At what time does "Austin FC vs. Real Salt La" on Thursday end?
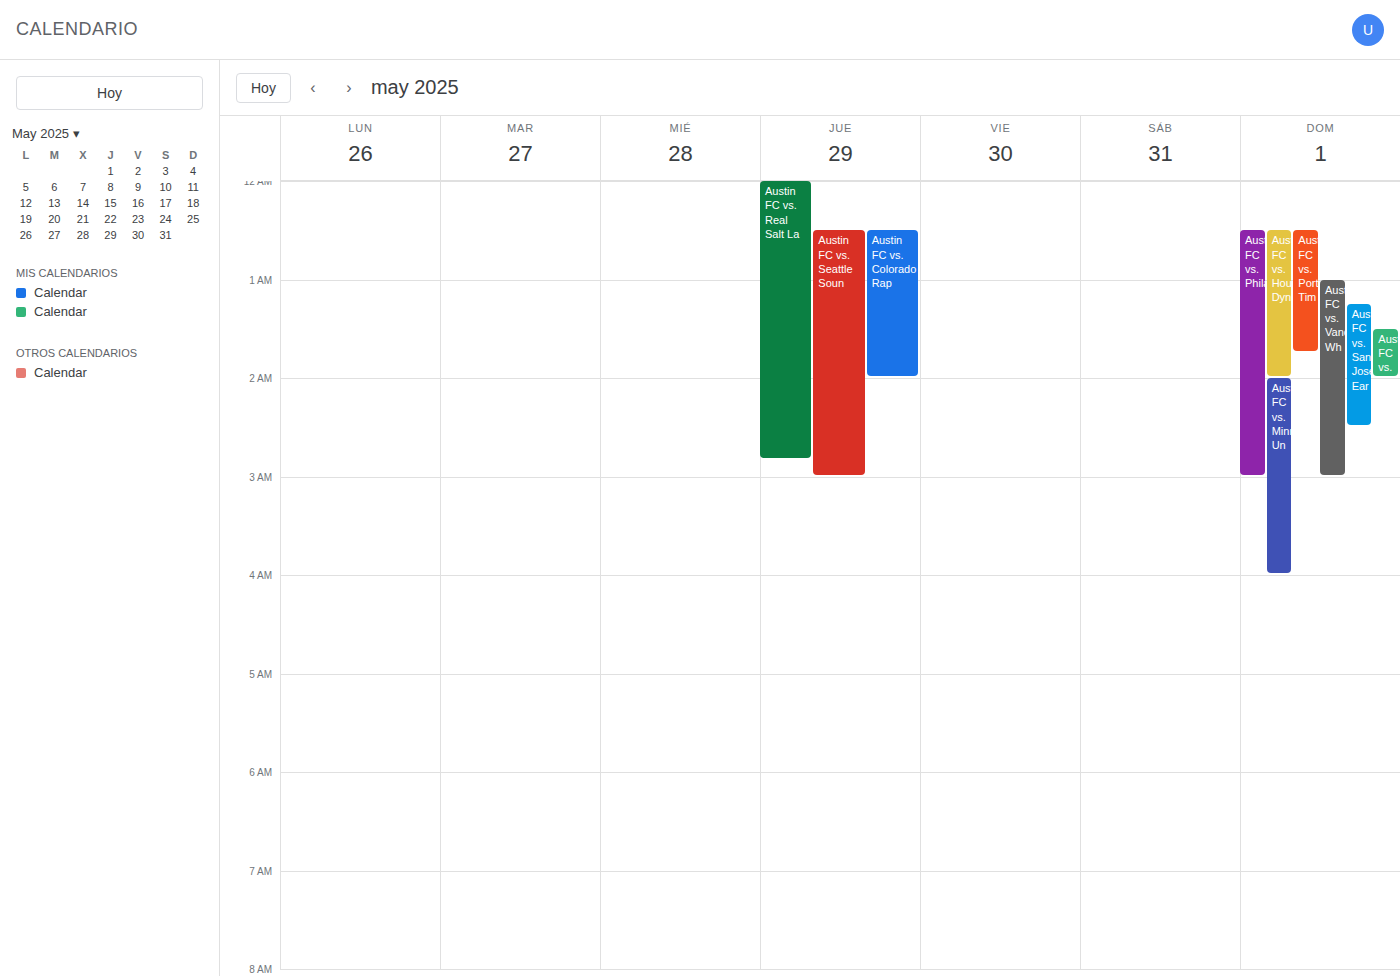
02:50